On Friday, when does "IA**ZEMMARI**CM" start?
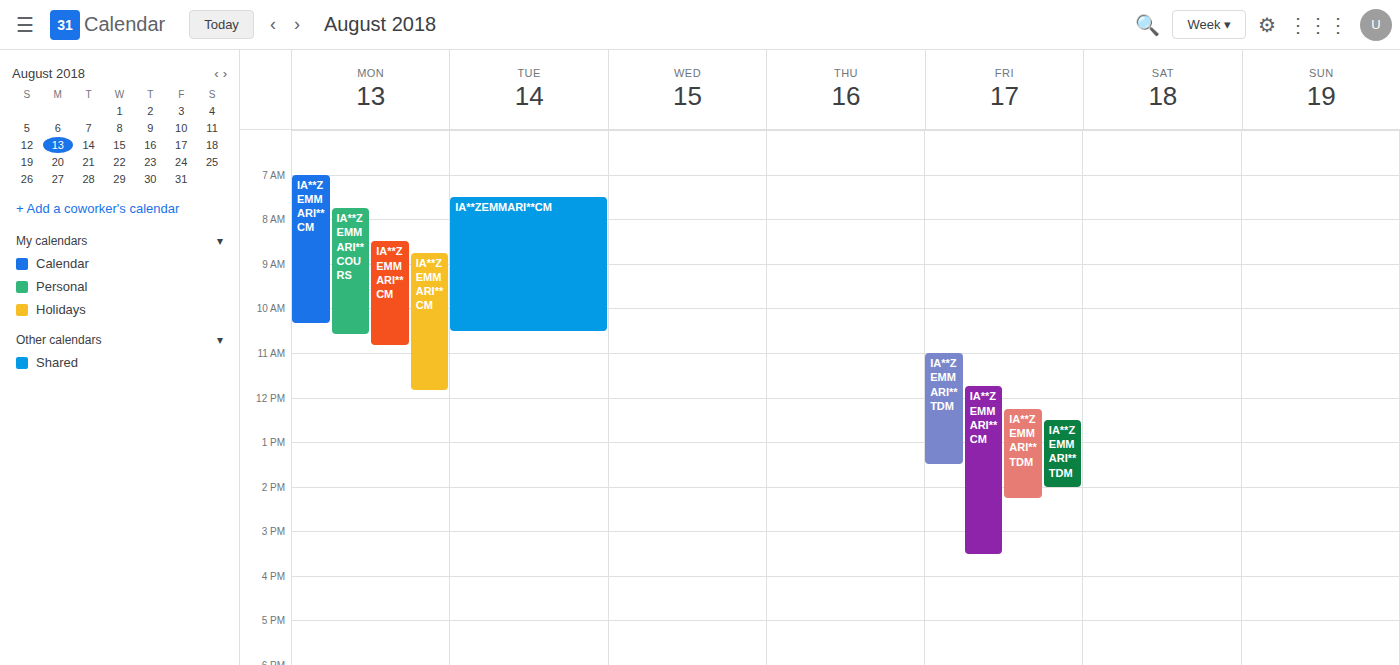
11:45 AM